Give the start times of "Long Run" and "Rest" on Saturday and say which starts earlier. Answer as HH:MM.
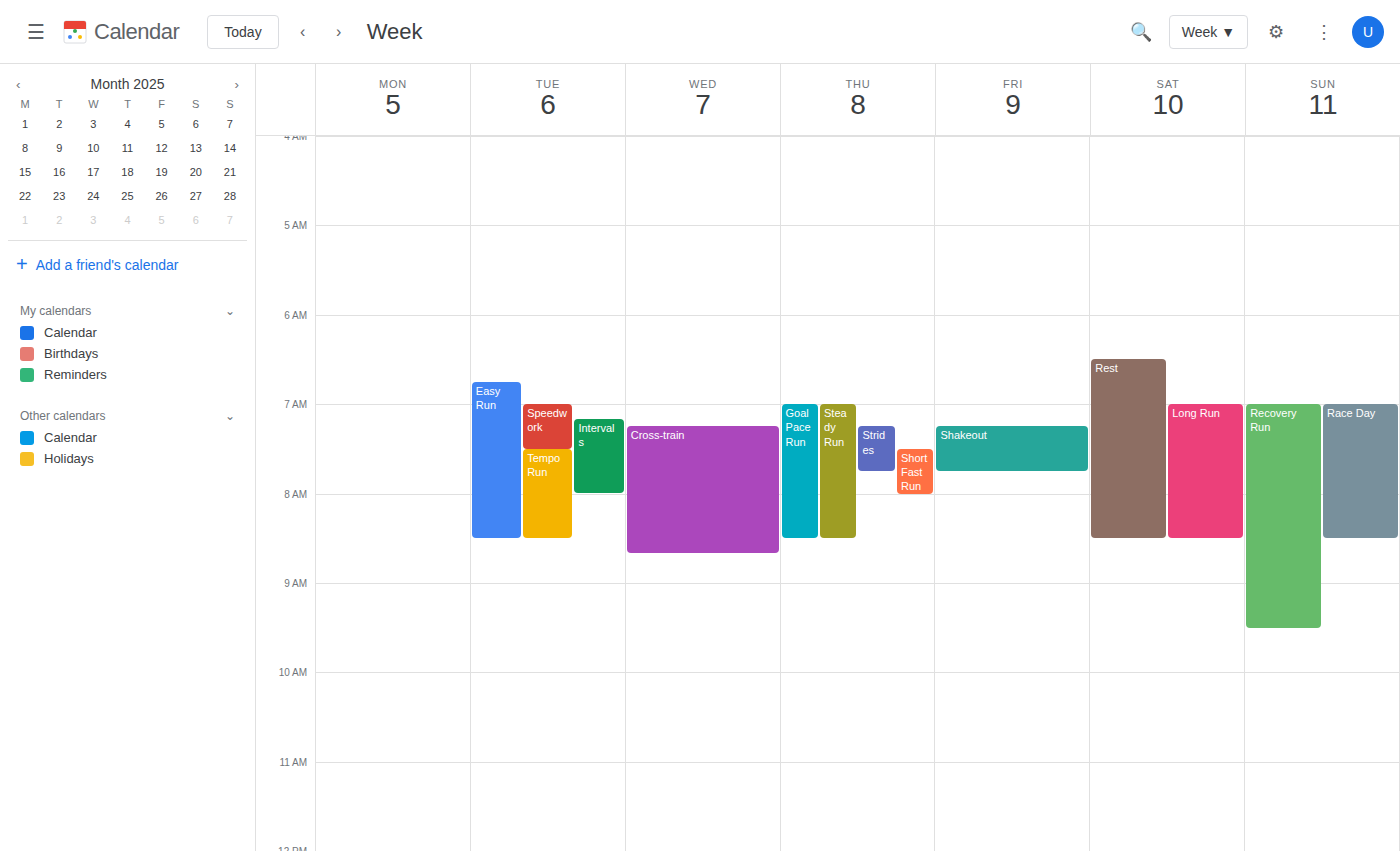
"Rest" 06:30; "Long Run" 07:00.